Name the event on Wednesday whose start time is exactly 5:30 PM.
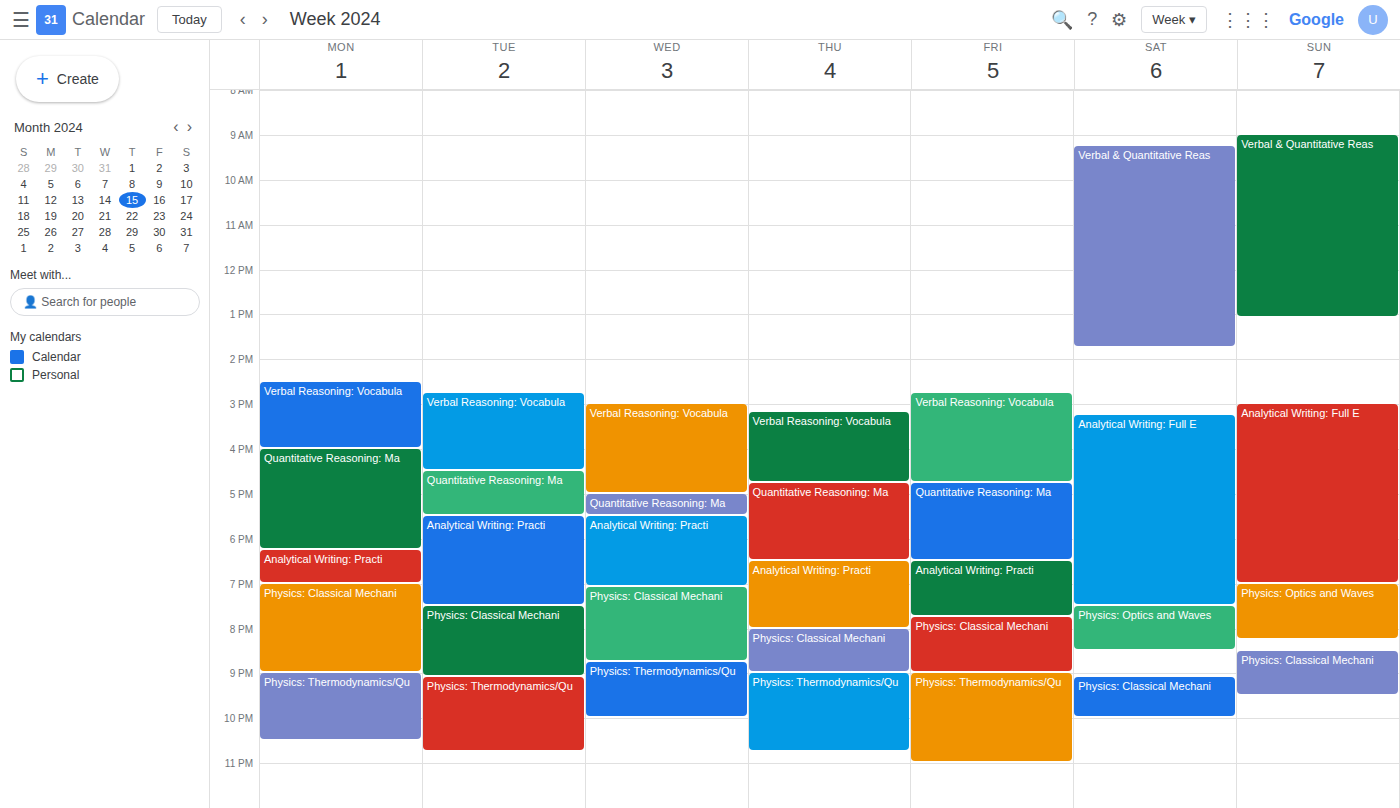
"Analytical Writing: Practi"